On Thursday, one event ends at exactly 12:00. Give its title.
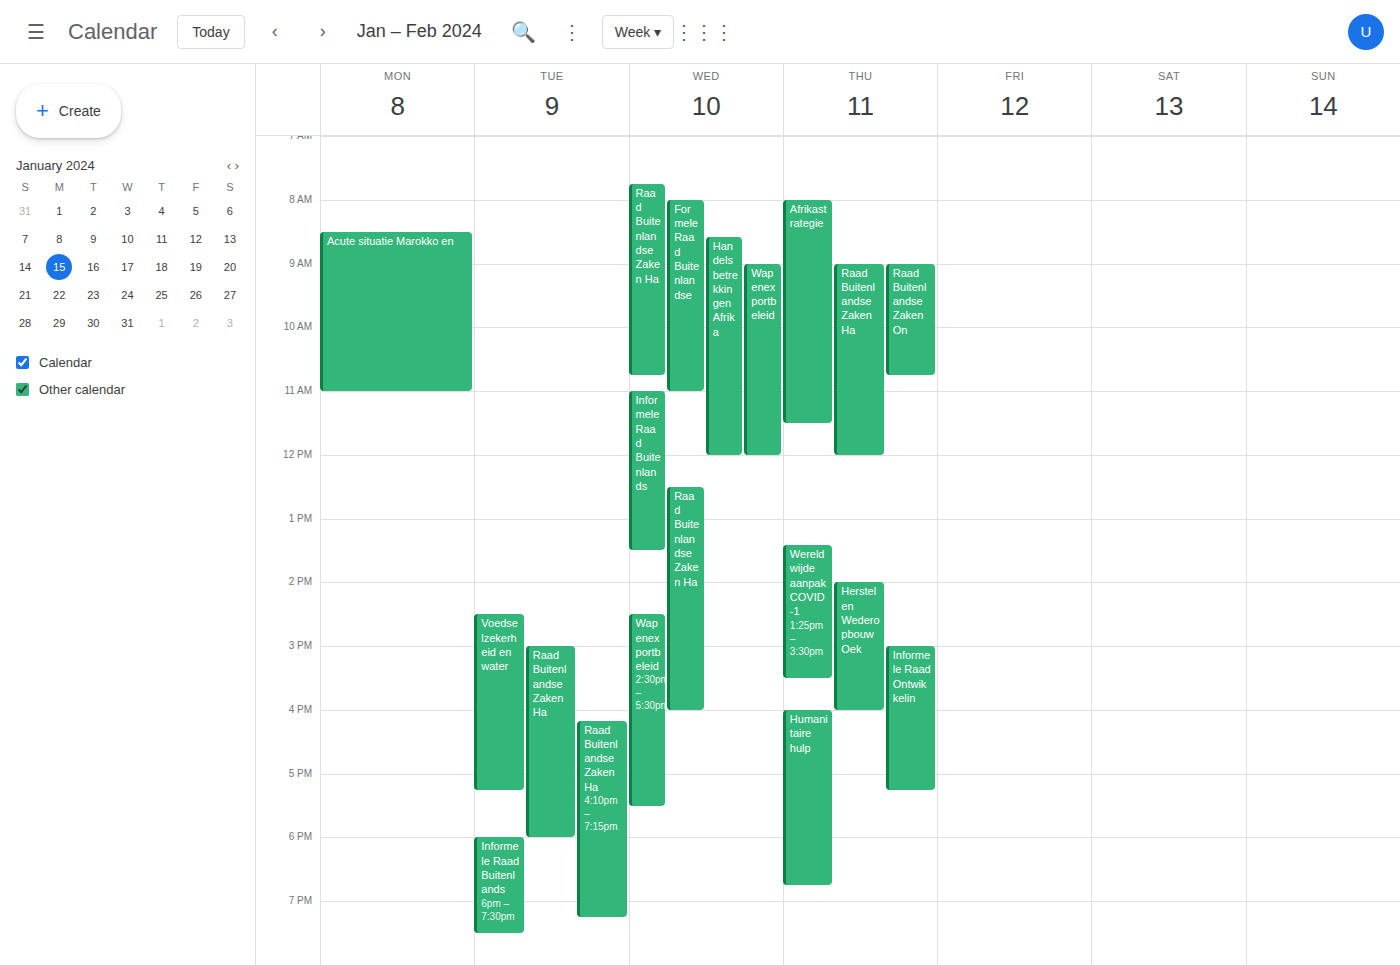
"Raad Buitenlandse Zaken Ha"